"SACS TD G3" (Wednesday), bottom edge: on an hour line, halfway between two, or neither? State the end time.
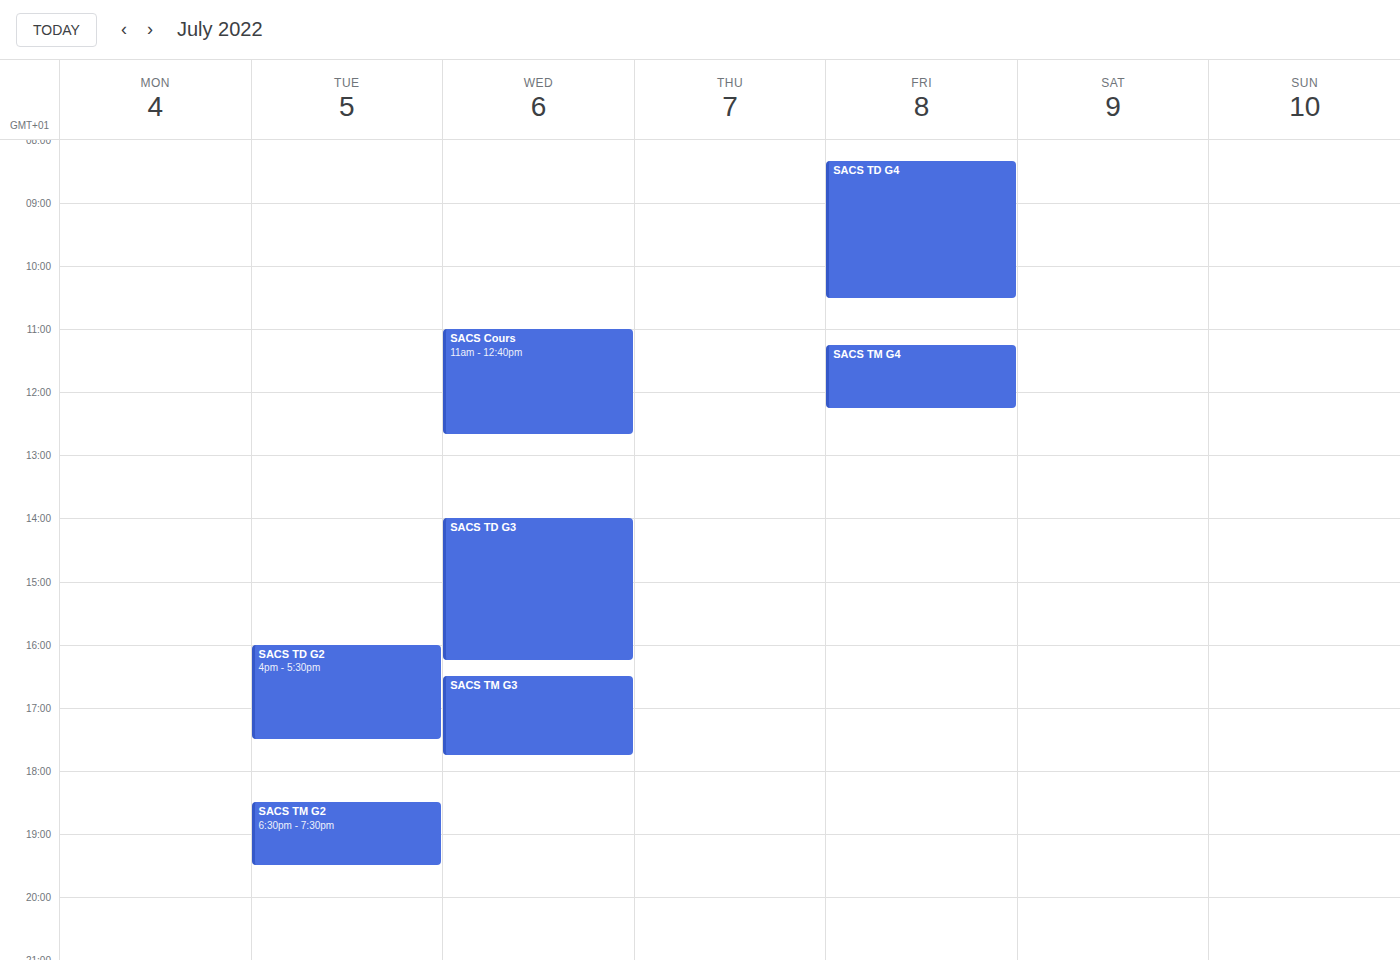
16:15 -- neither: a quarter of the way from the 16:00 line to the 17:00 line.